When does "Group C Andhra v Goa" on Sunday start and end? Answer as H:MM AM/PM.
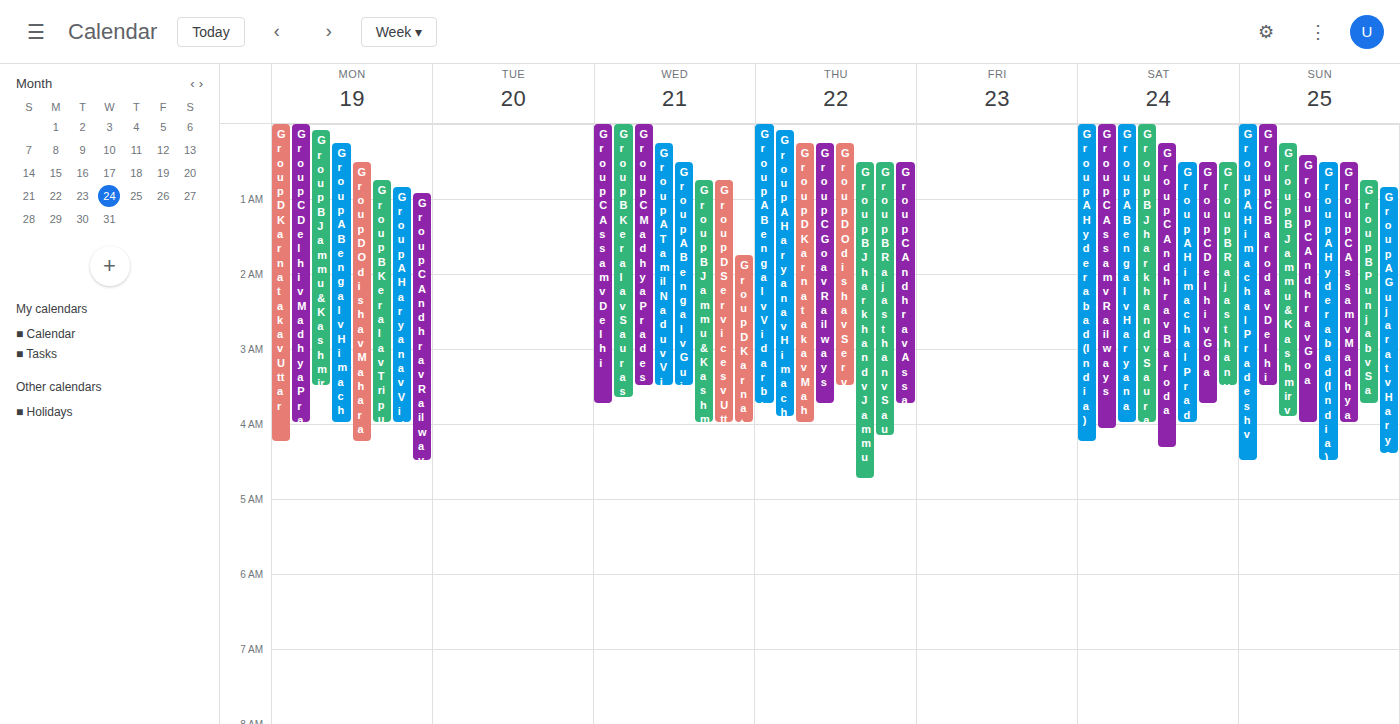
12:25 AM to 4:00 AM